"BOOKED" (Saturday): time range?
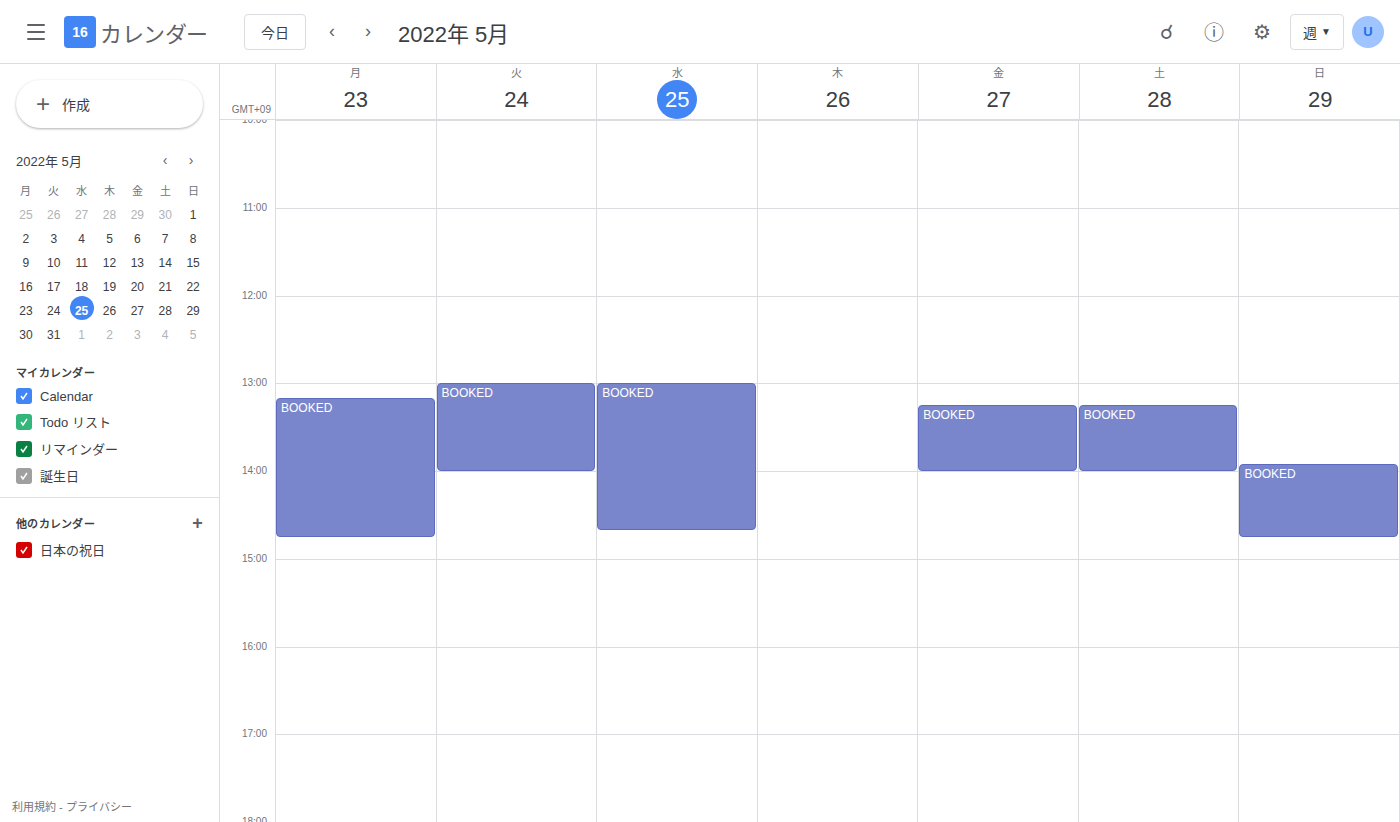
1:15 PM to 2:00 PM